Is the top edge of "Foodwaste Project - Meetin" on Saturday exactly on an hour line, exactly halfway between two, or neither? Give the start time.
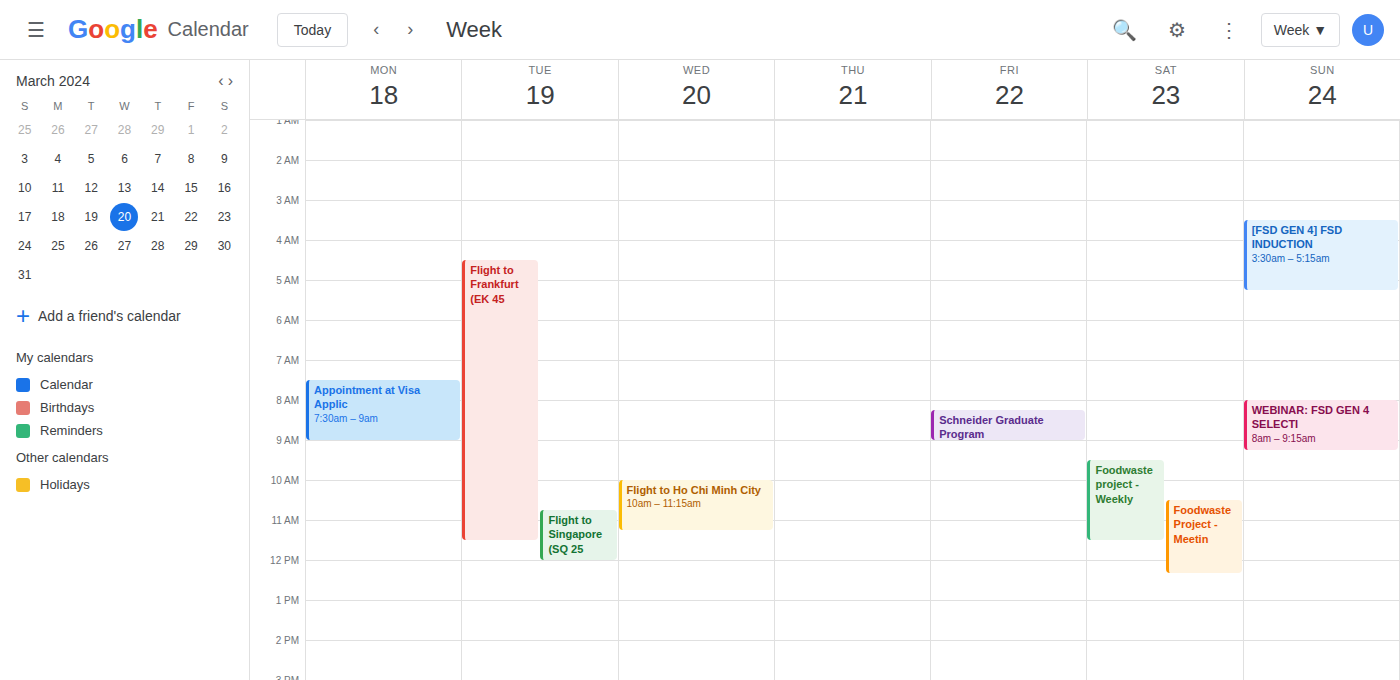
10:30 AM -- halfway between the 10 AM and 11 AM lines.